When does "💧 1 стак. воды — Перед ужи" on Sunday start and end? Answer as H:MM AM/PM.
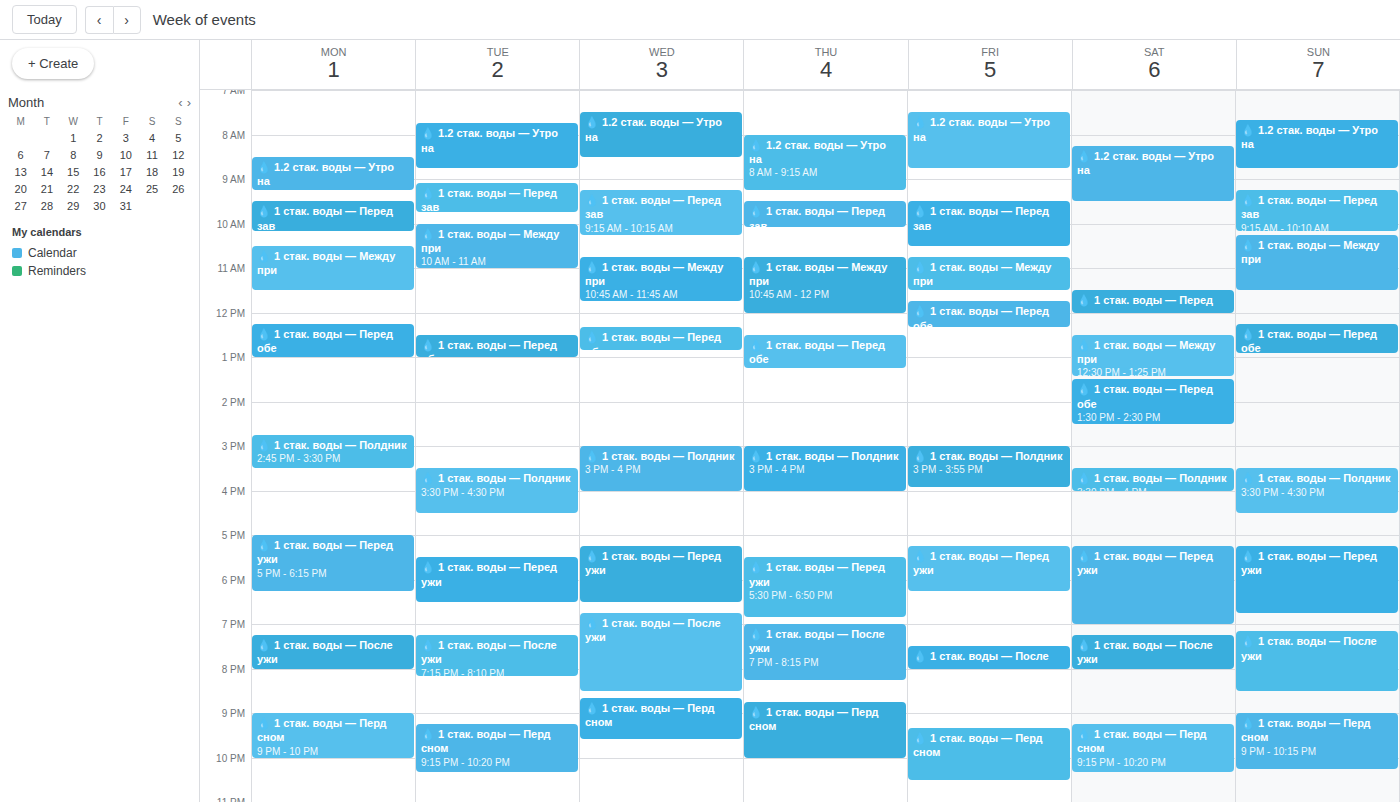
5:15 PM to 6:45 PM